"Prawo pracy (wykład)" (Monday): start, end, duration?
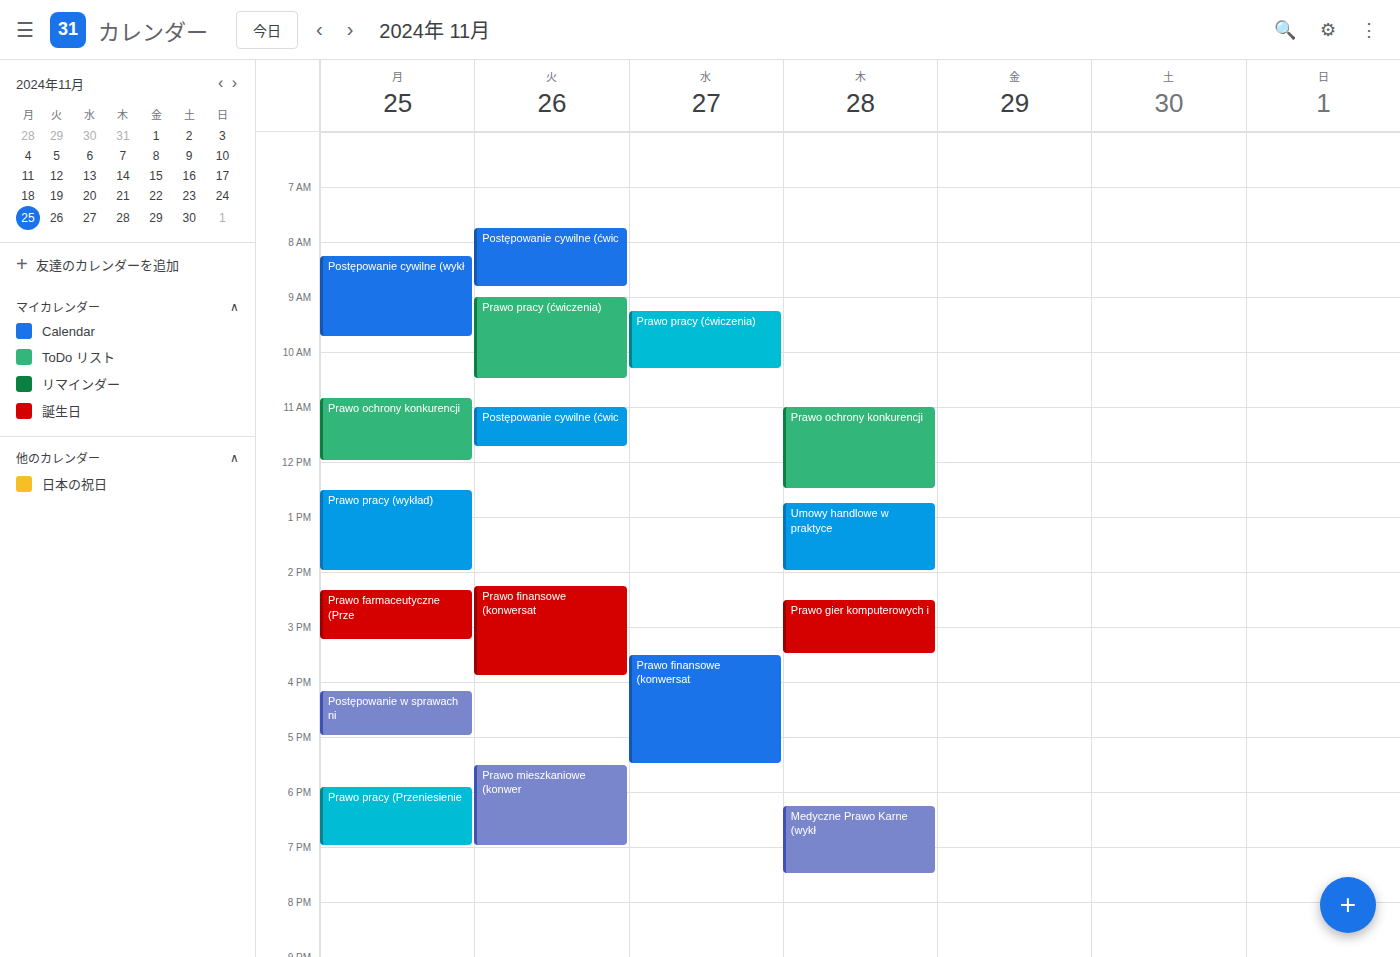
12:30 PM to 2:00 PM, 1 hour 30 minutes